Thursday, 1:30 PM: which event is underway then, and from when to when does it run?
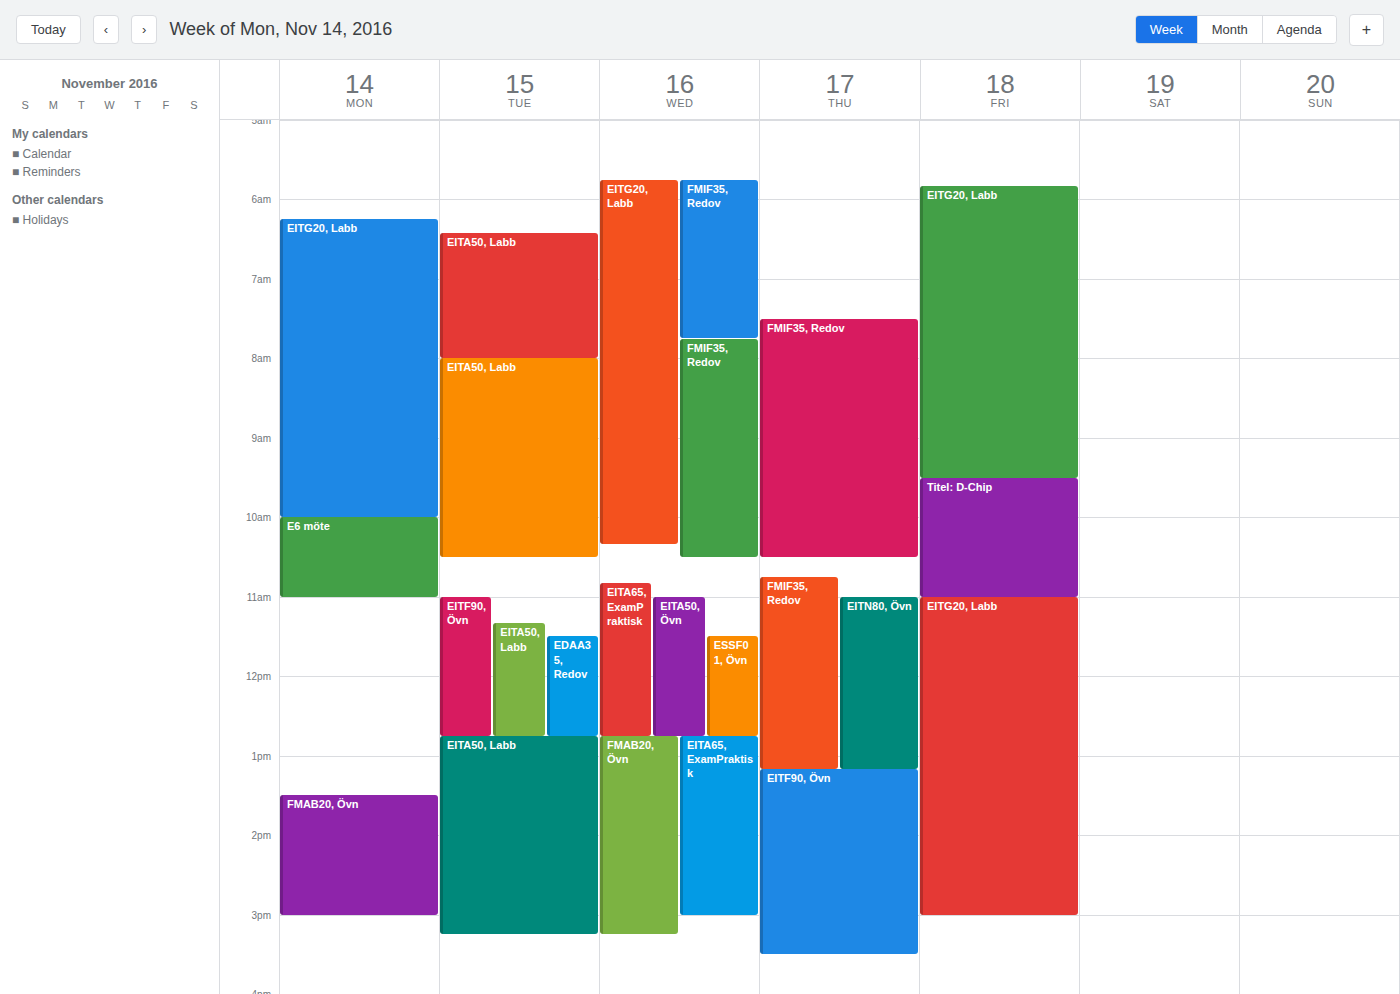
"EITF90, Övn", 1:10 PM to 3:30 PM